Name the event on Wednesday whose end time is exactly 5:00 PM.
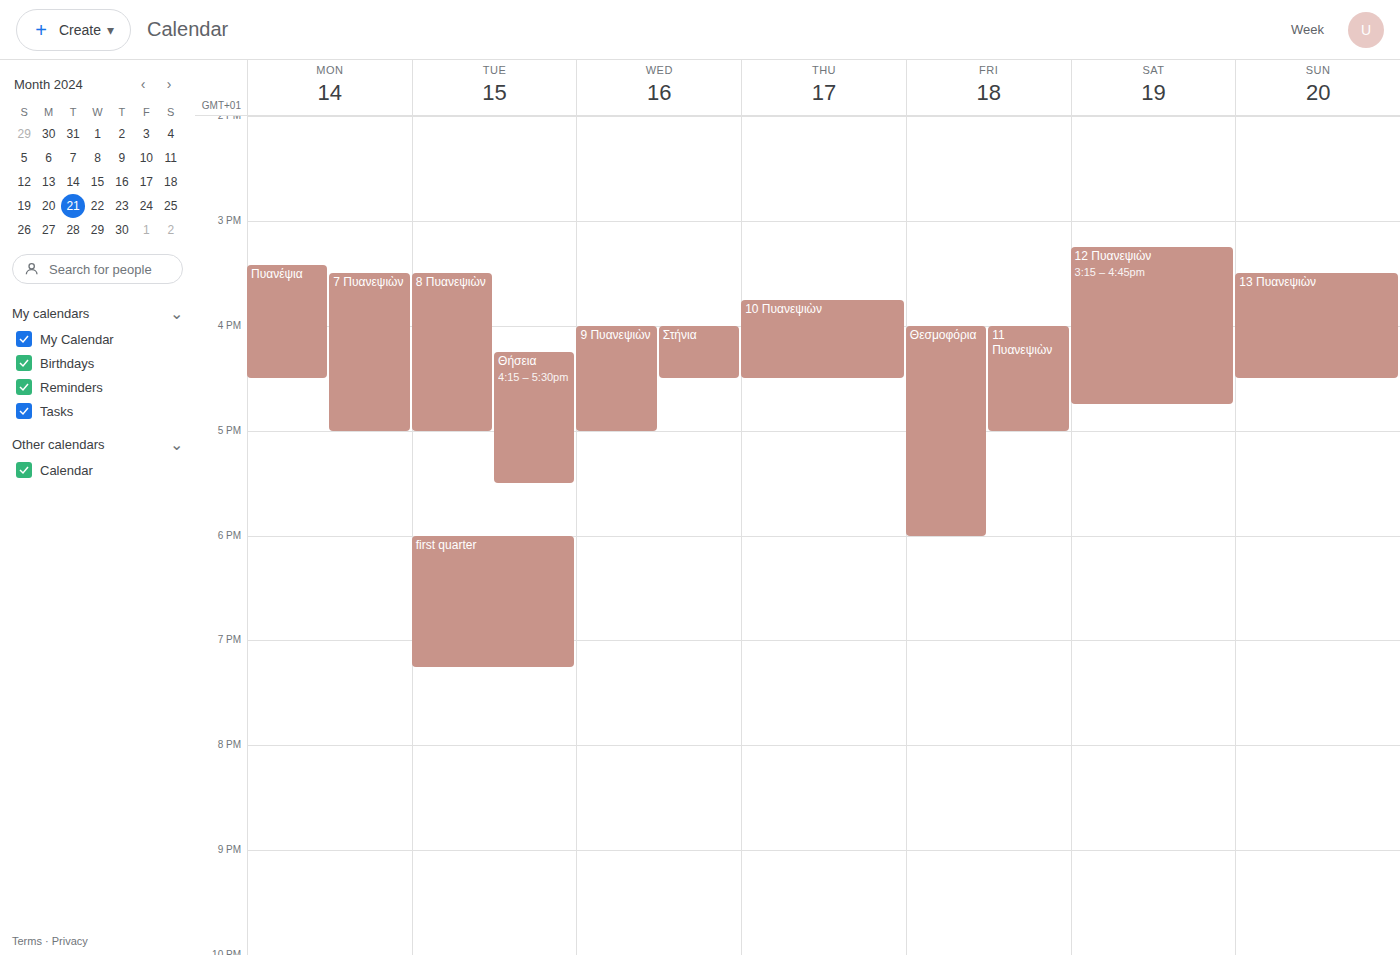
"9 Πυανεψιὼν"